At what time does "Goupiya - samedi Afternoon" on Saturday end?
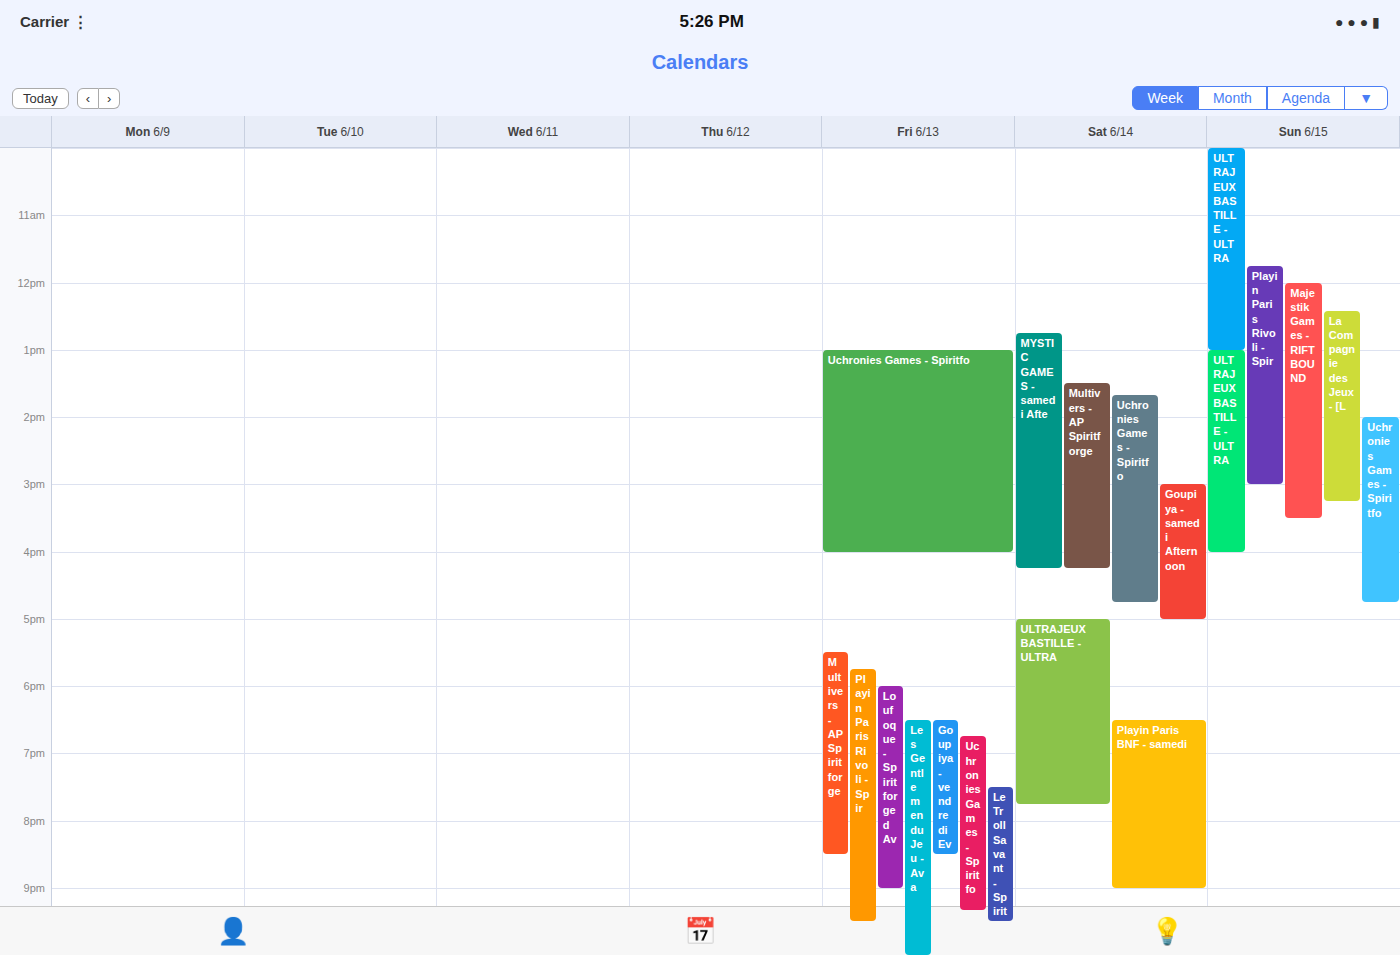
5:00 PM